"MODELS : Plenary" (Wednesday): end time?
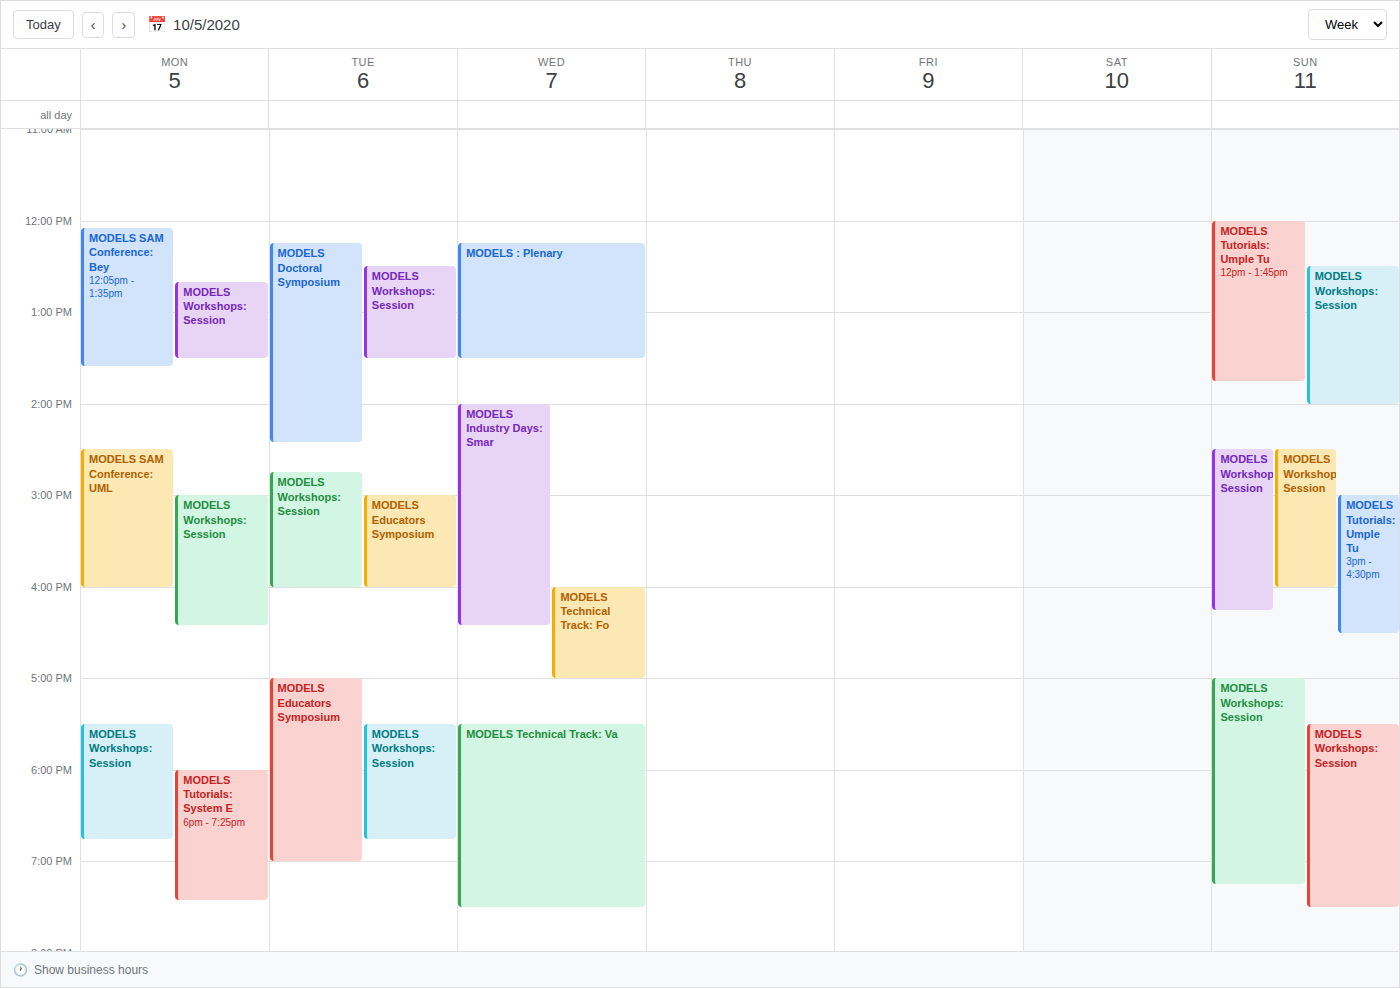
1:30 PM